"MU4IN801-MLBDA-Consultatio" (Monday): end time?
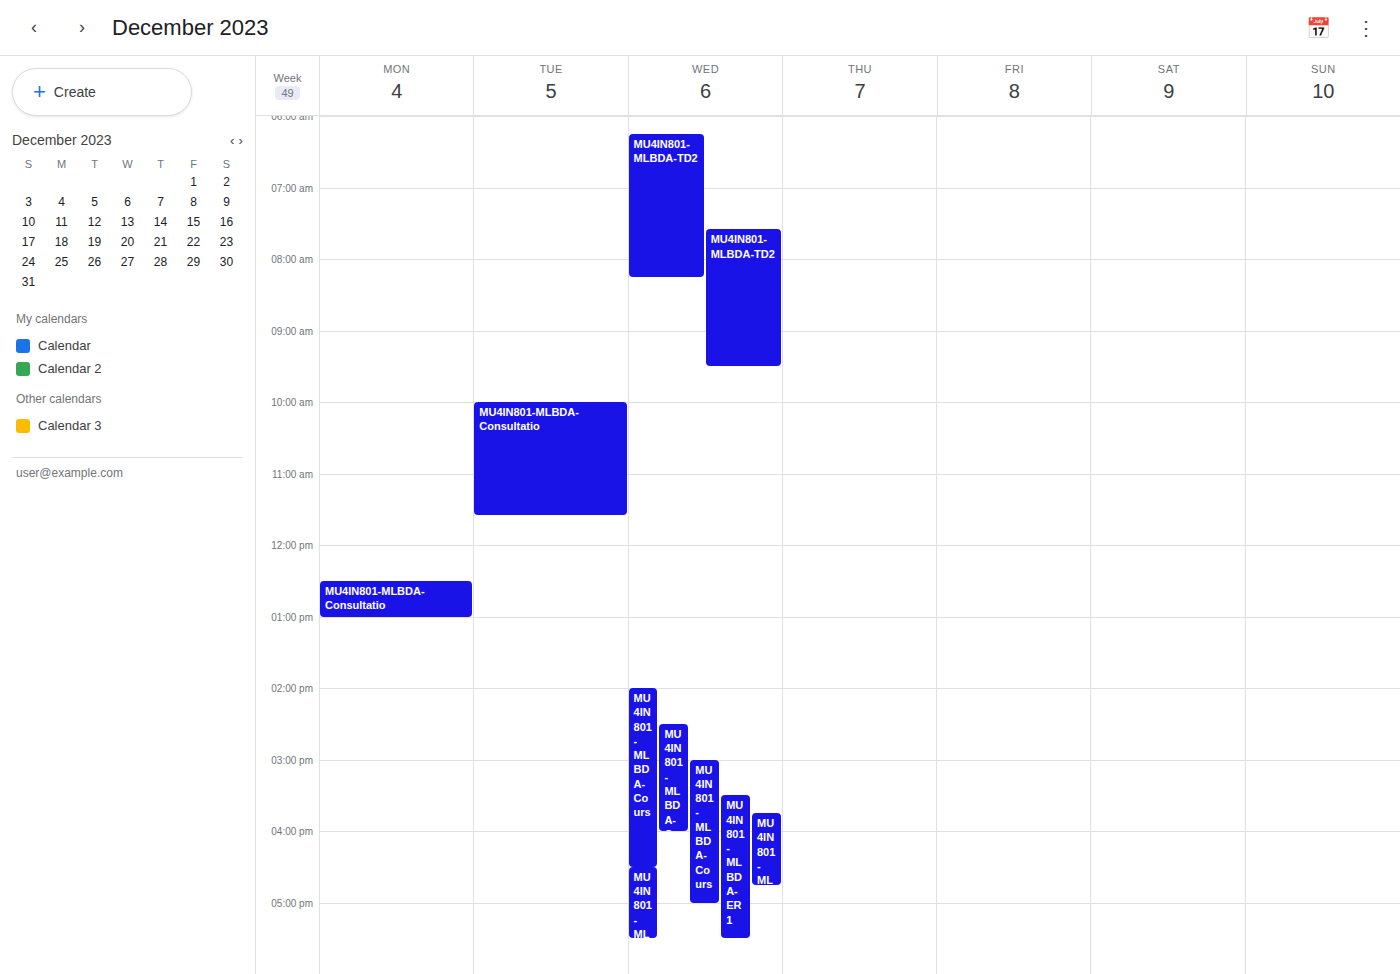
1:00 PM